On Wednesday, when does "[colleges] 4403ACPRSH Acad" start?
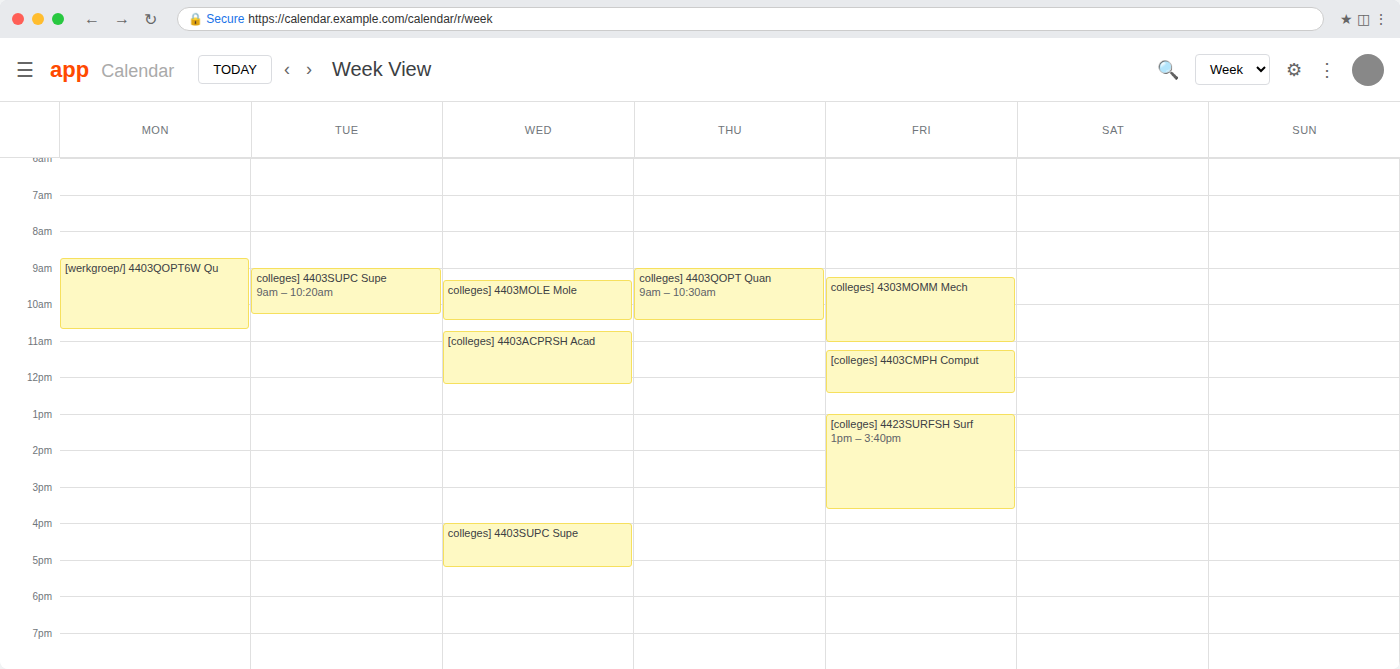
10:45 AM